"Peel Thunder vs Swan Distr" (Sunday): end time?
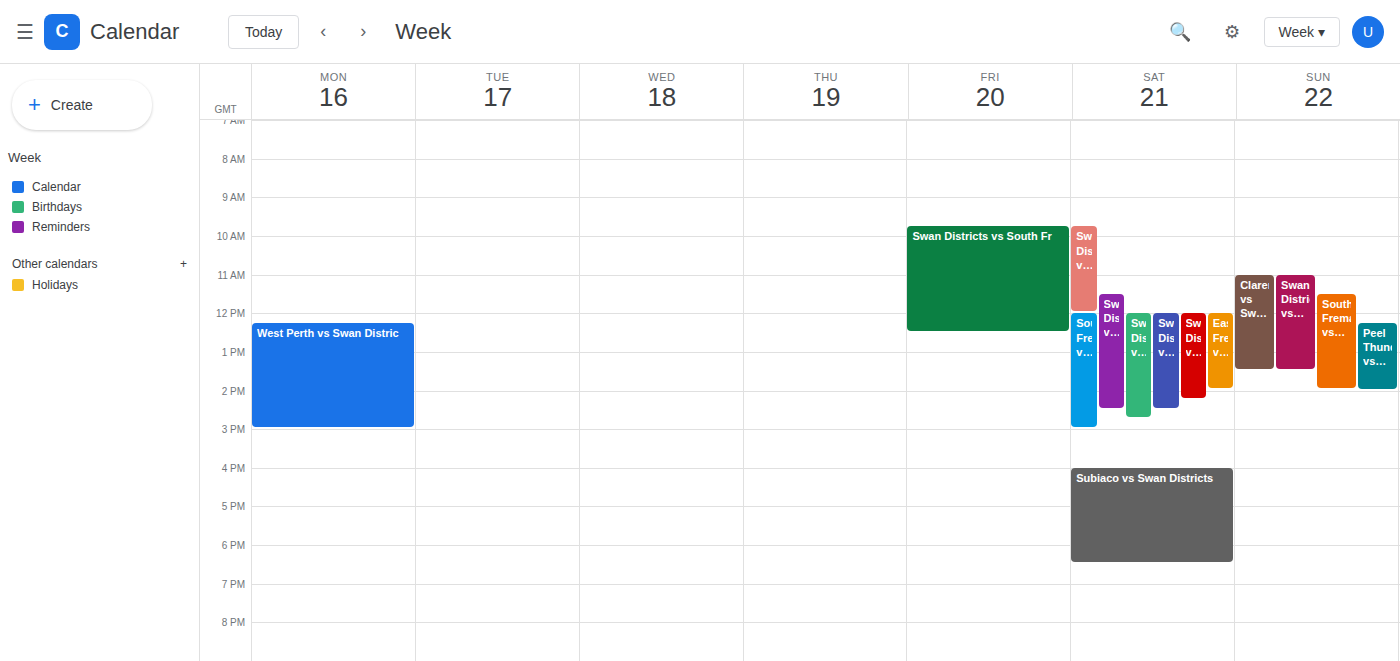
2:00 PM